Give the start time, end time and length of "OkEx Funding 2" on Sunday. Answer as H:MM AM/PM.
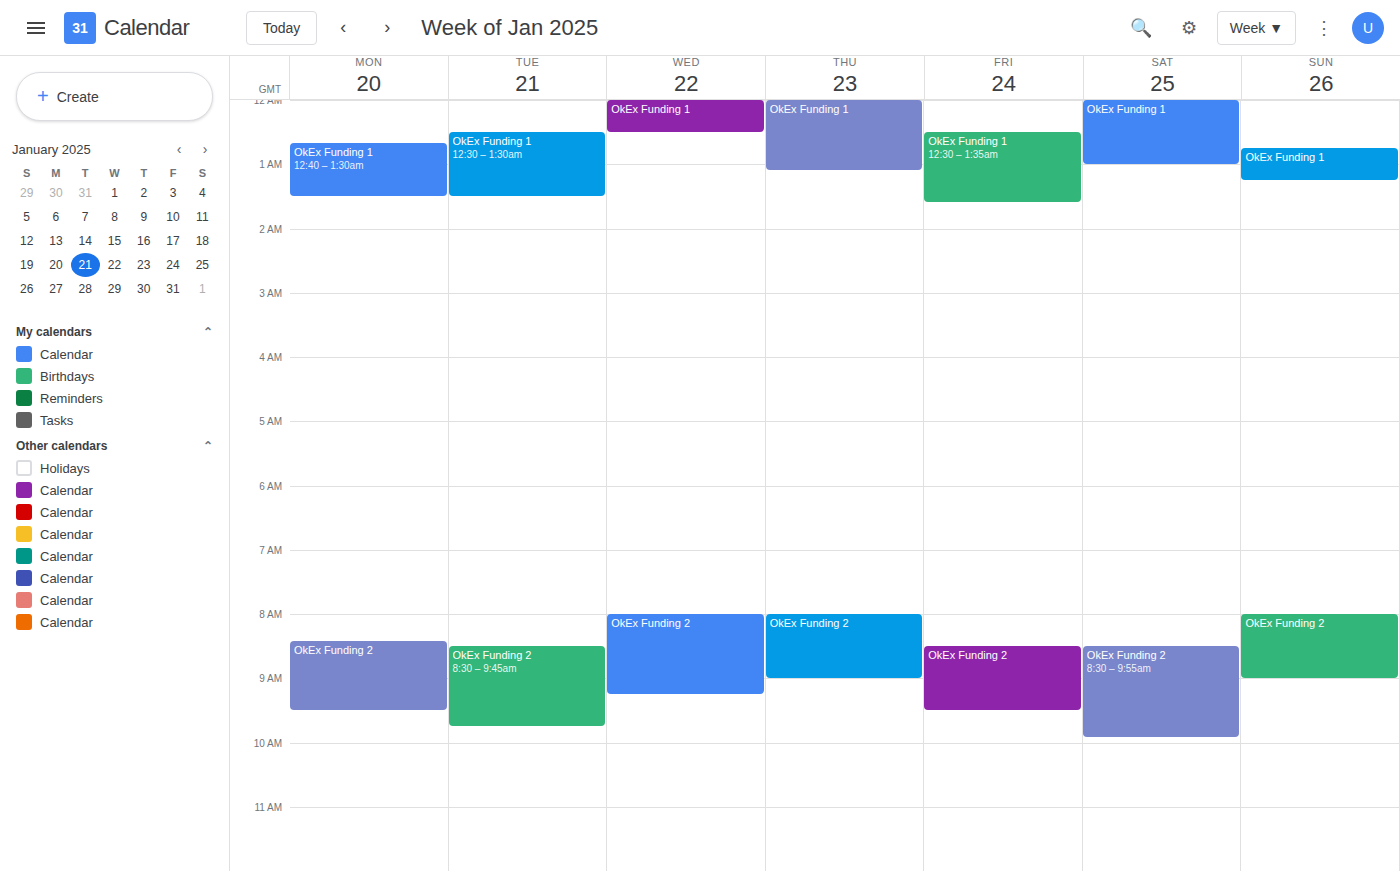
8:00 AM to 9:00 AM, 1 hour